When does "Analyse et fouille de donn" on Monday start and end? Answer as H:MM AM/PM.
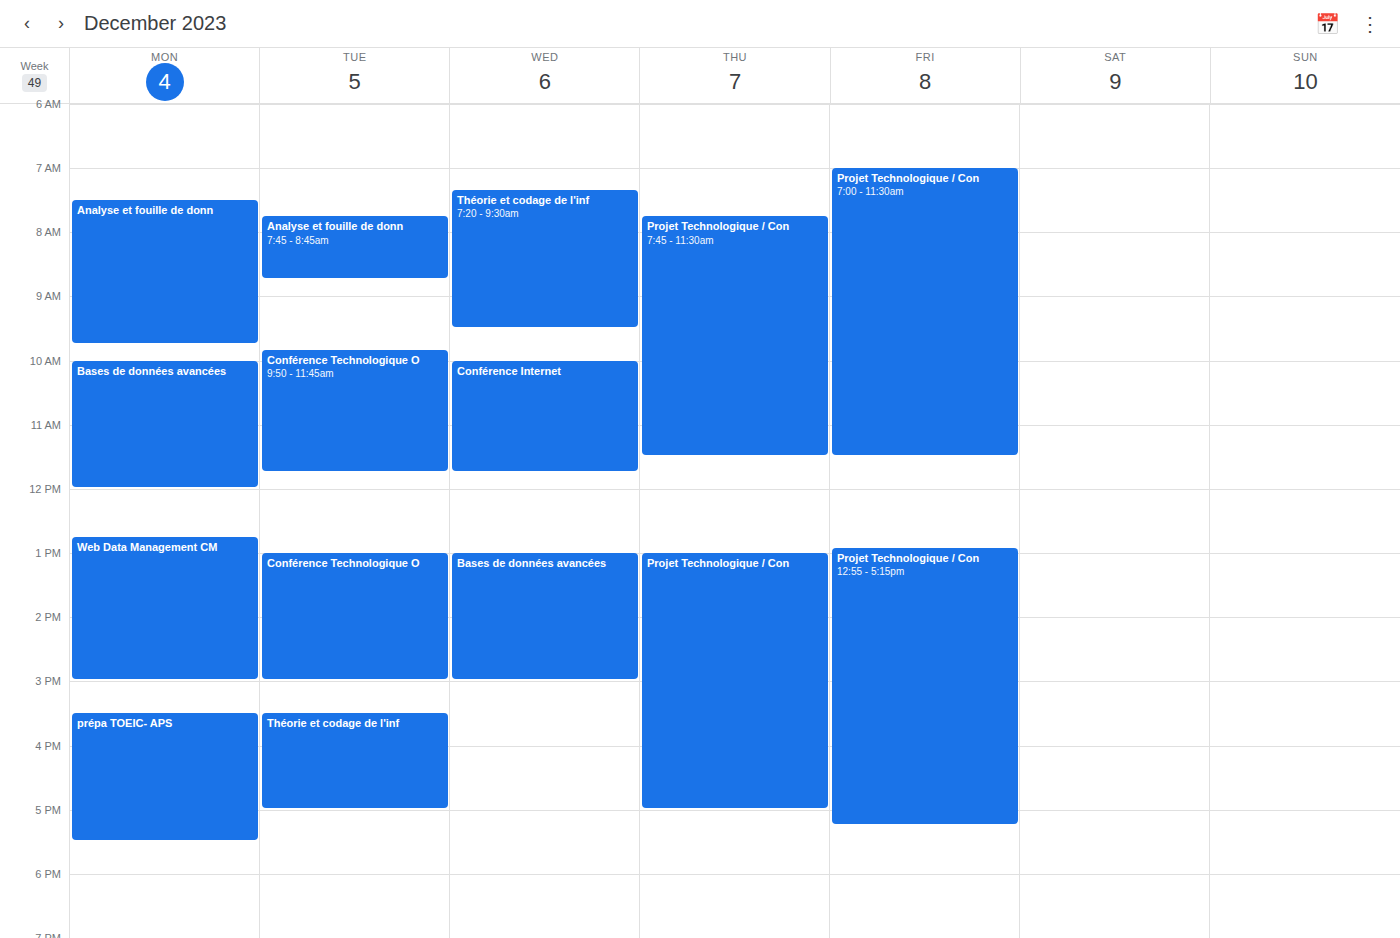
7:30 AM to 9:45 AM